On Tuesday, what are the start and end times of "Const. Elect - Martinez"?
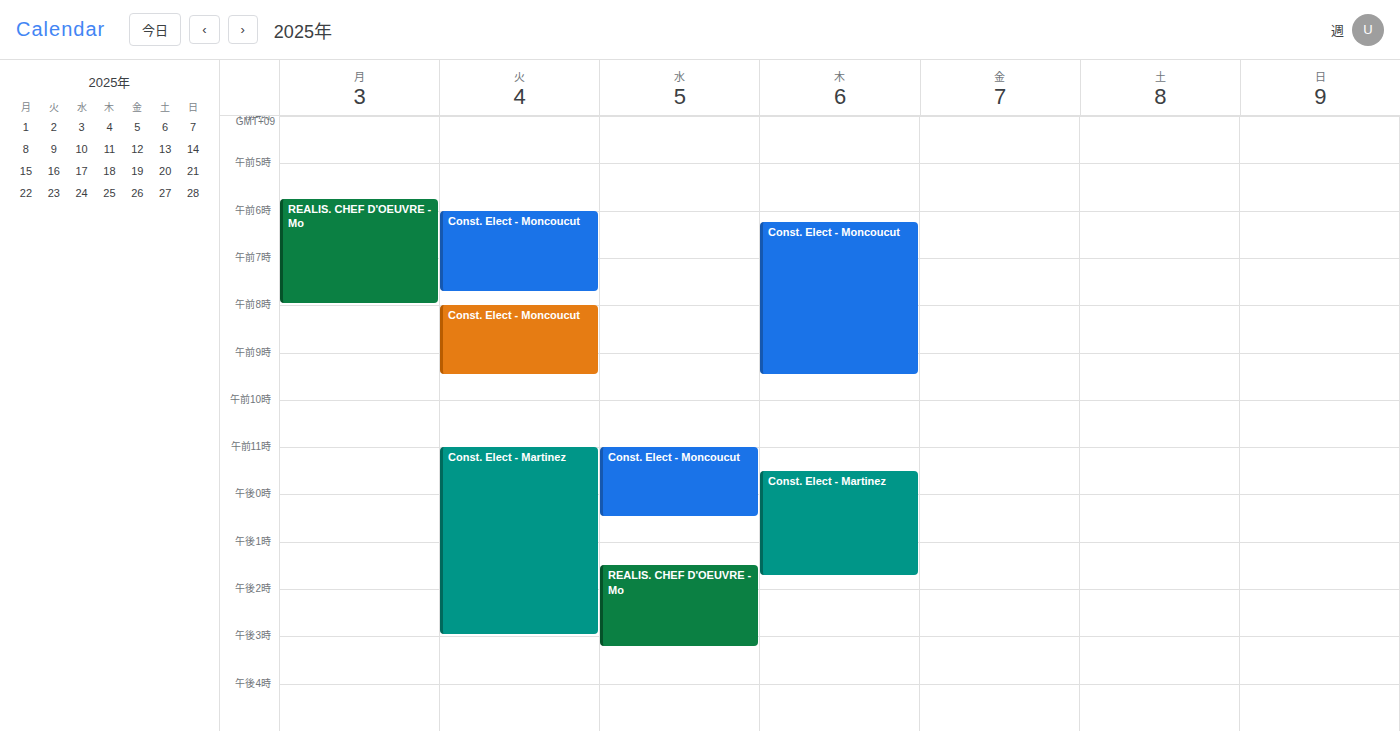
11:00 AM to 3:00 PM